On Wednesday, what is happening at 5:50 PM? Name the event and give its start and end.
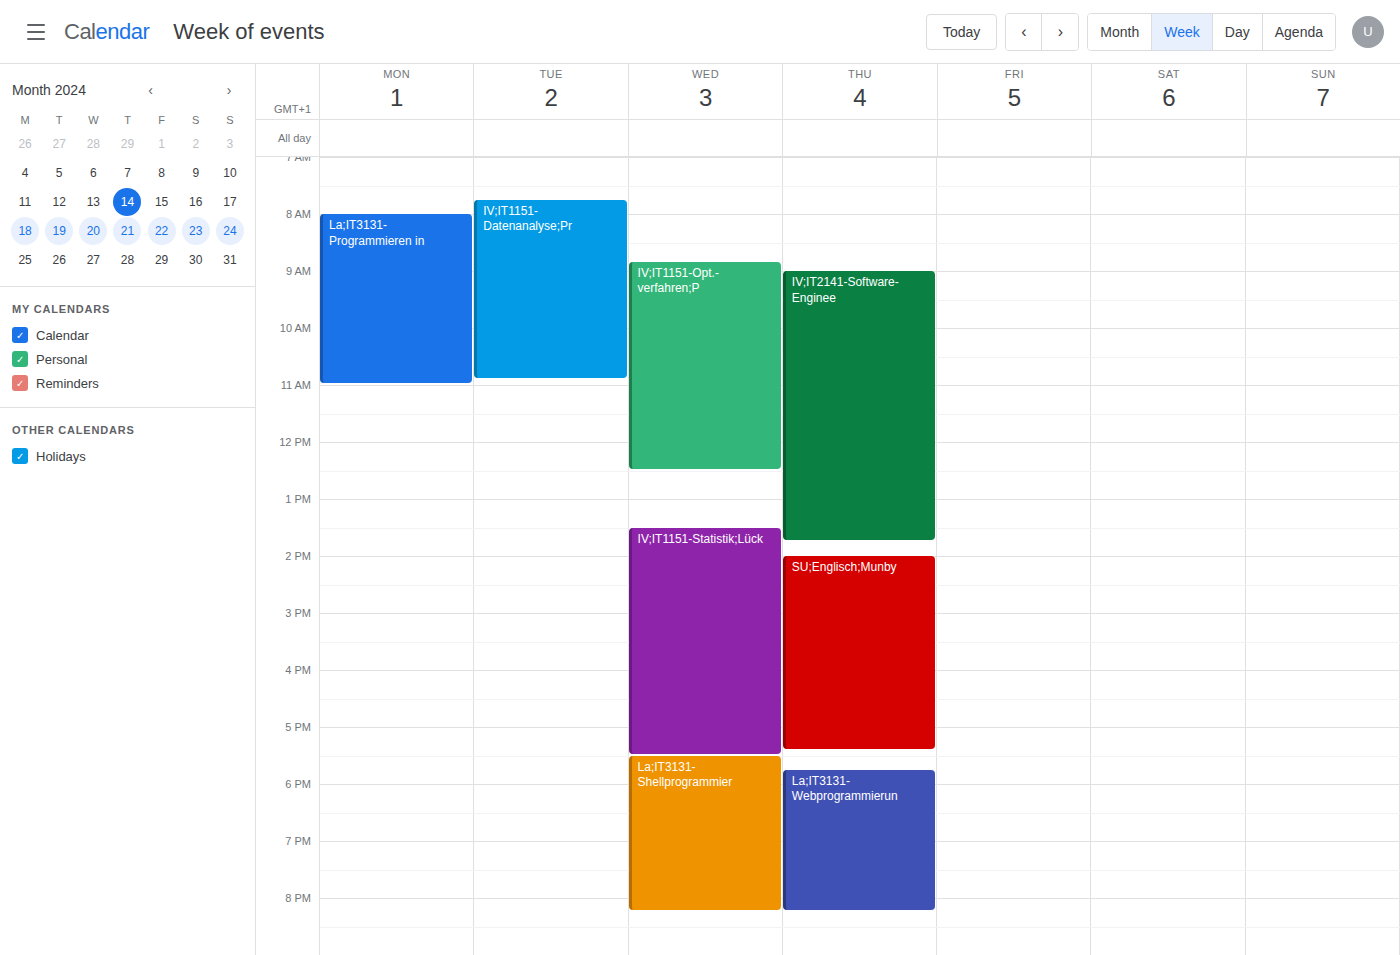
"La;IT3131-Shellprogrammier", 5:30 PM to 8:15 PM